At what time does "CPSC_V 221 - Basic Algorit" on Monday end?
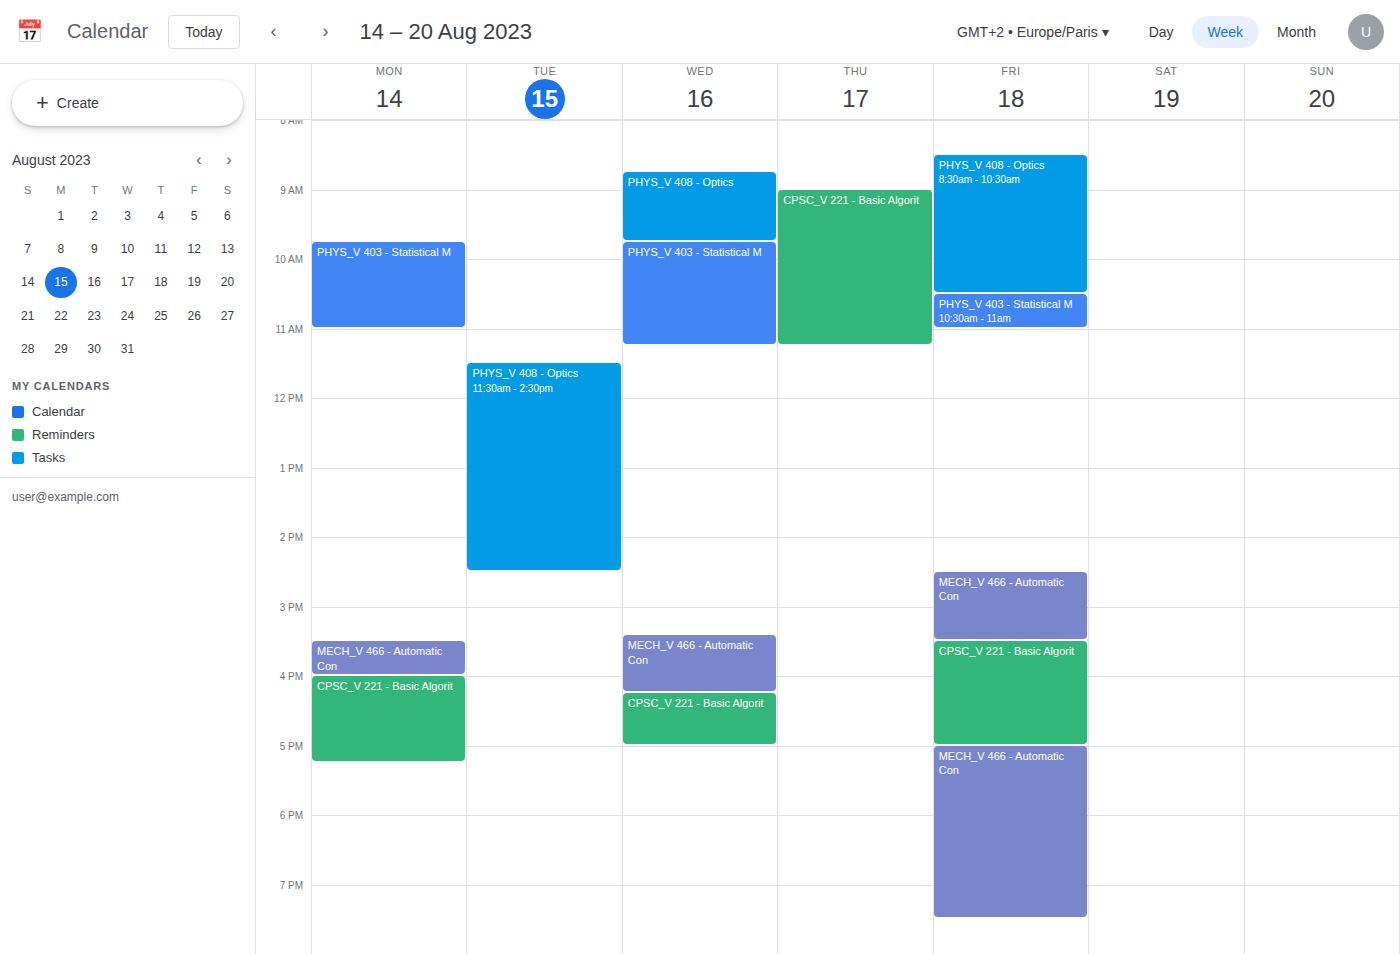
5:15 PM